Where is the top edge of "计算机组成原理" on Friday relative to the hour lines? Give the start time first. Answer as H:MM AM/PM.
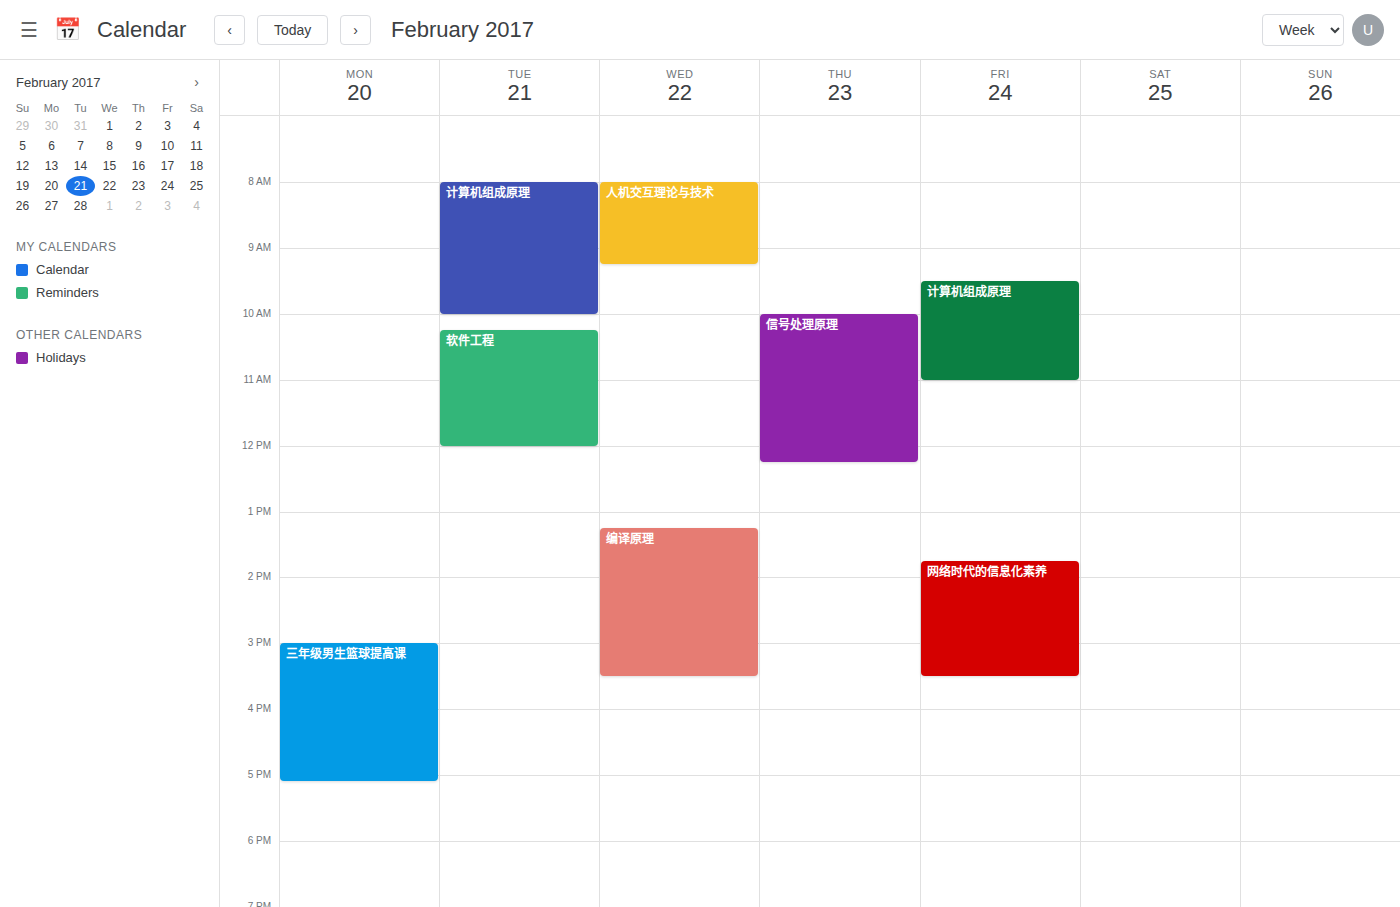
9:30 AM -- halfway between the 9 AM and 10 AM lines.